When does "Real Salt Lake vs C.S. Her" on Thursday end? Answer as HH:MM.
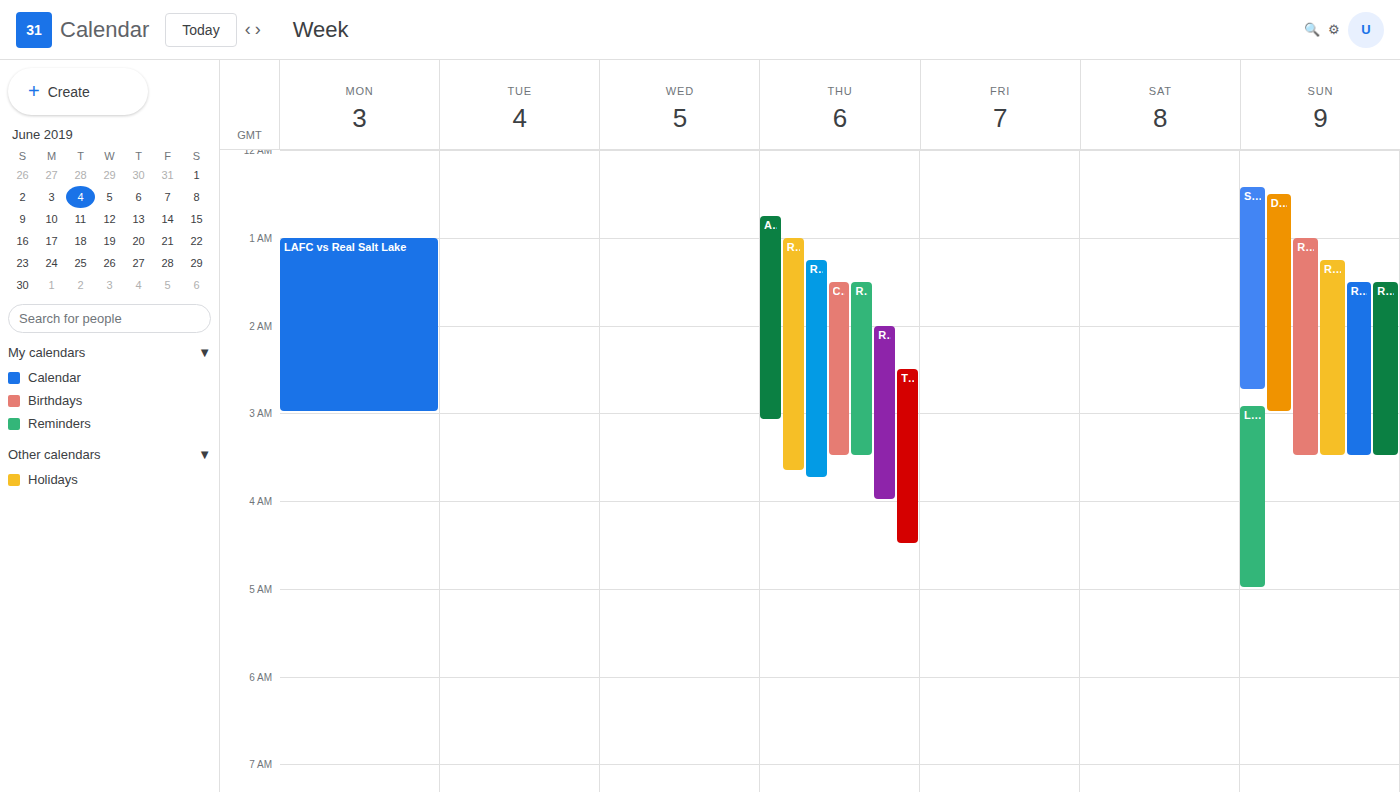
03:40